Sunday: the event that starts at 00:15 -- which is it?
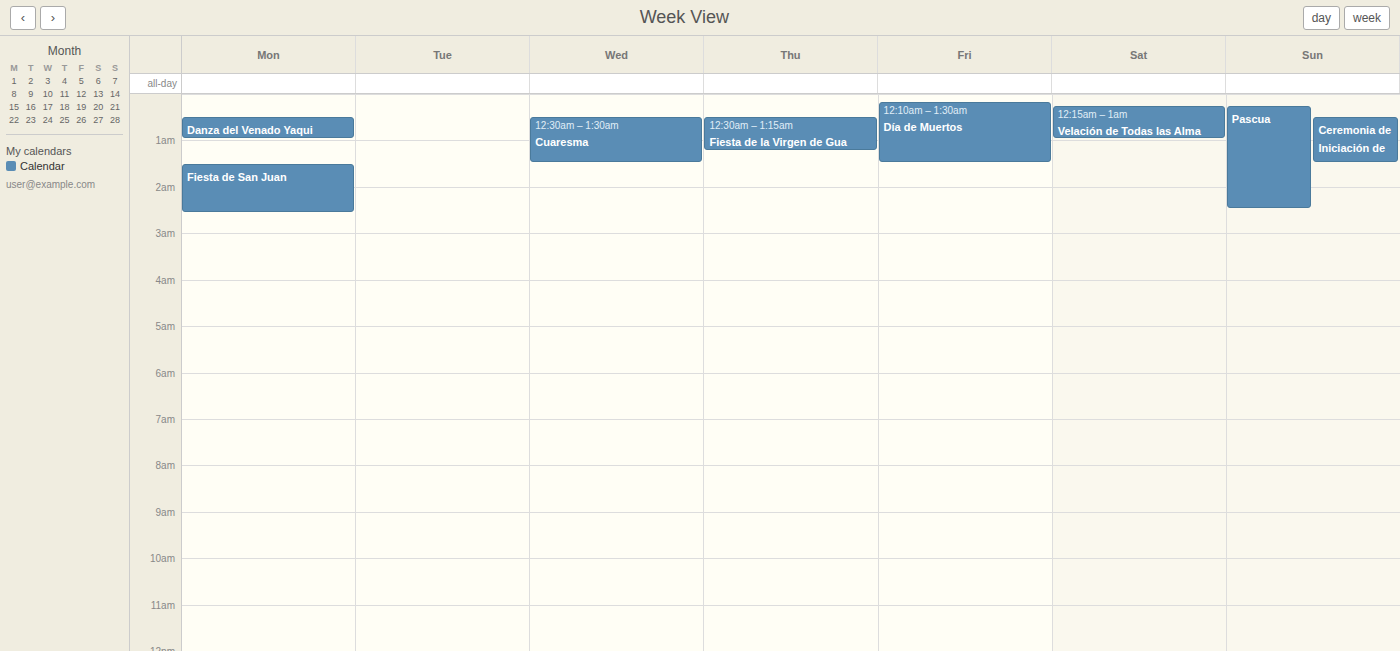
"Pascua"